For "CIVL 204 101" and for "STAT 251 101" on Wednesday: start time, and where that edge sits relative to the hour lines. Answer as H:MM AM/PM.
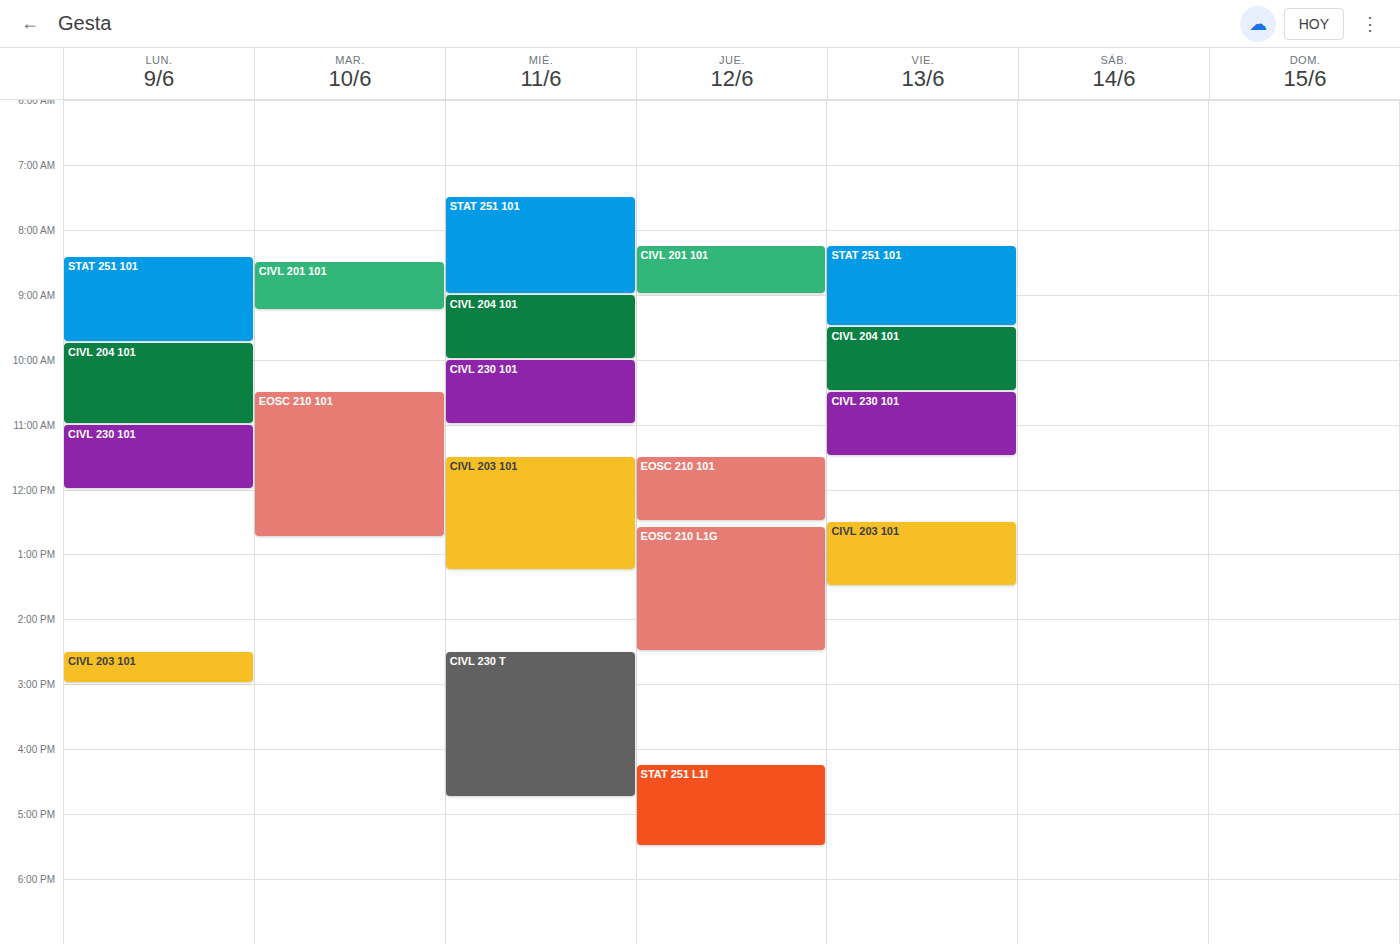
"CIVL 204 101": 9:00 AM, exactly on the 9 AM line. "STAT 251 101": 7:30 AM, halfway between the 7 AM and 8 AM lines.